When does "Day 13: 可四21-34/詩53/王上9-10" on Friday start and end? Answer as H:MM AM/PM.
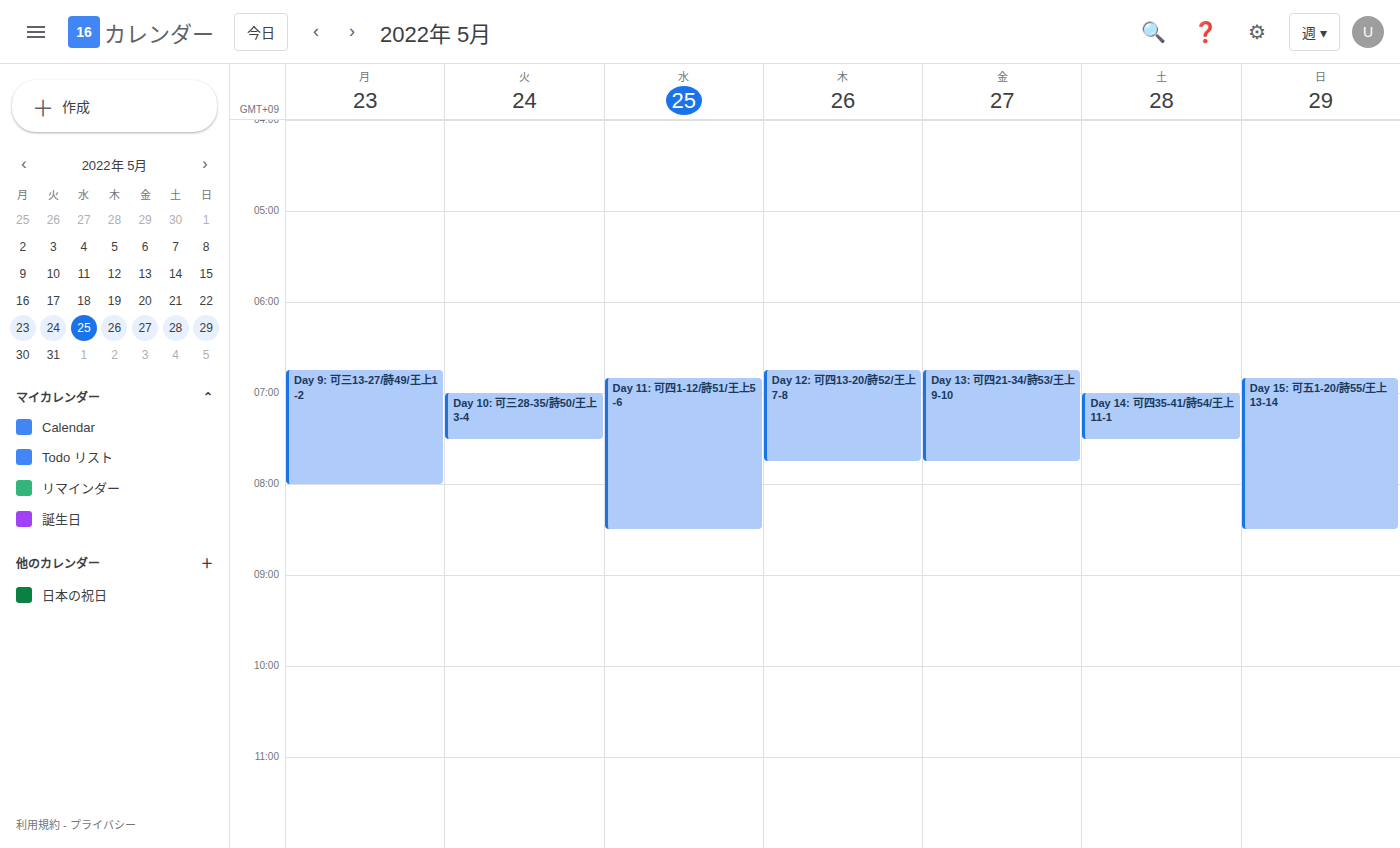
6:45 AM to 7:45 AM